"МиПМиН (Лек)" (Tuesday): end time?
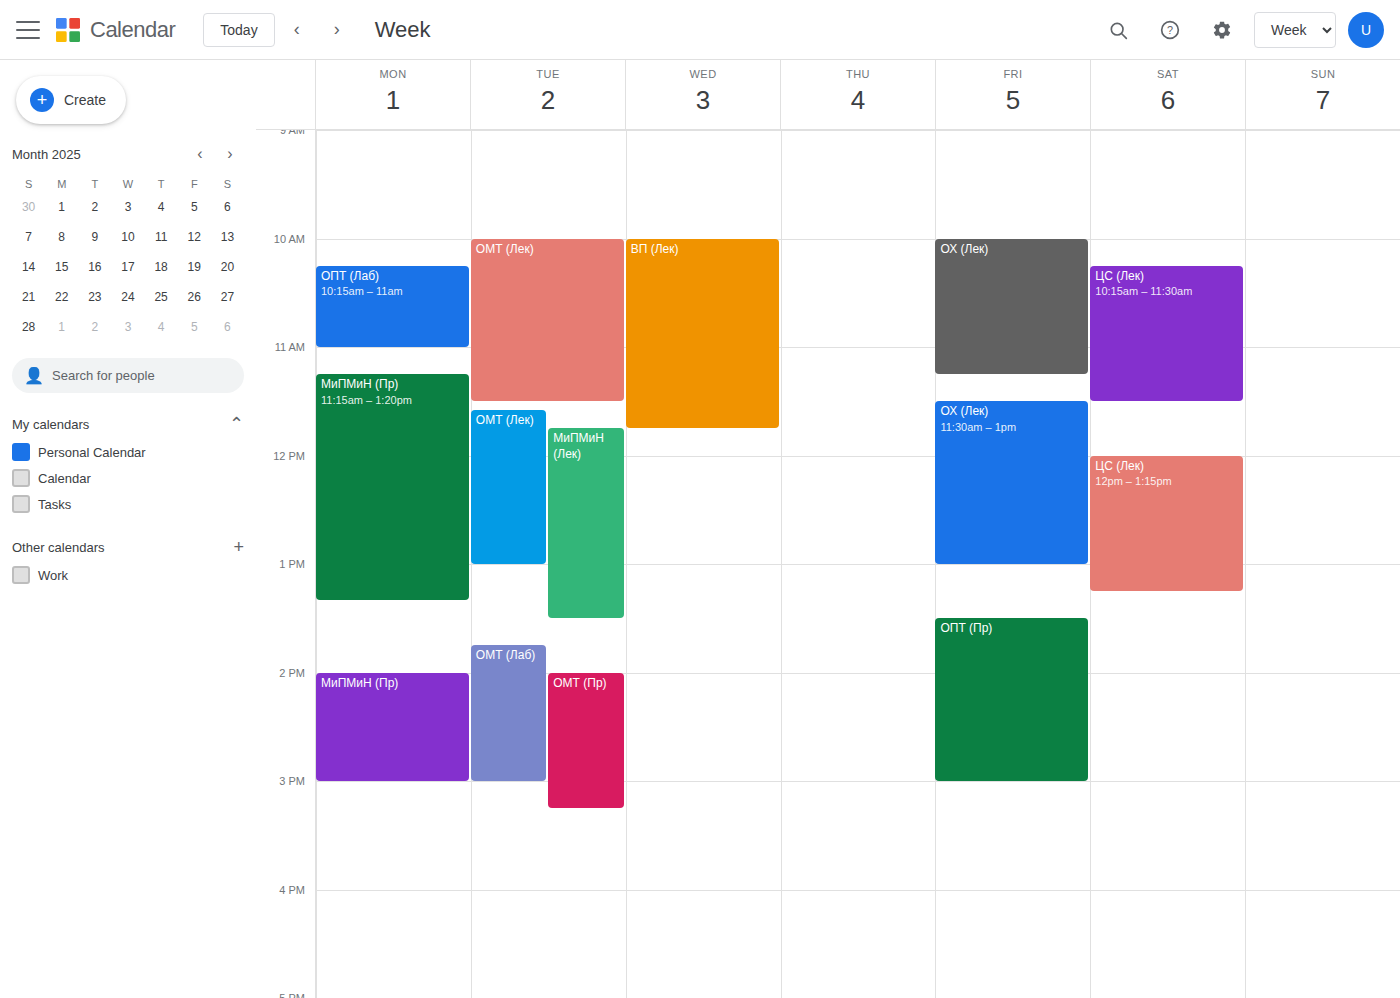
1:30 PM